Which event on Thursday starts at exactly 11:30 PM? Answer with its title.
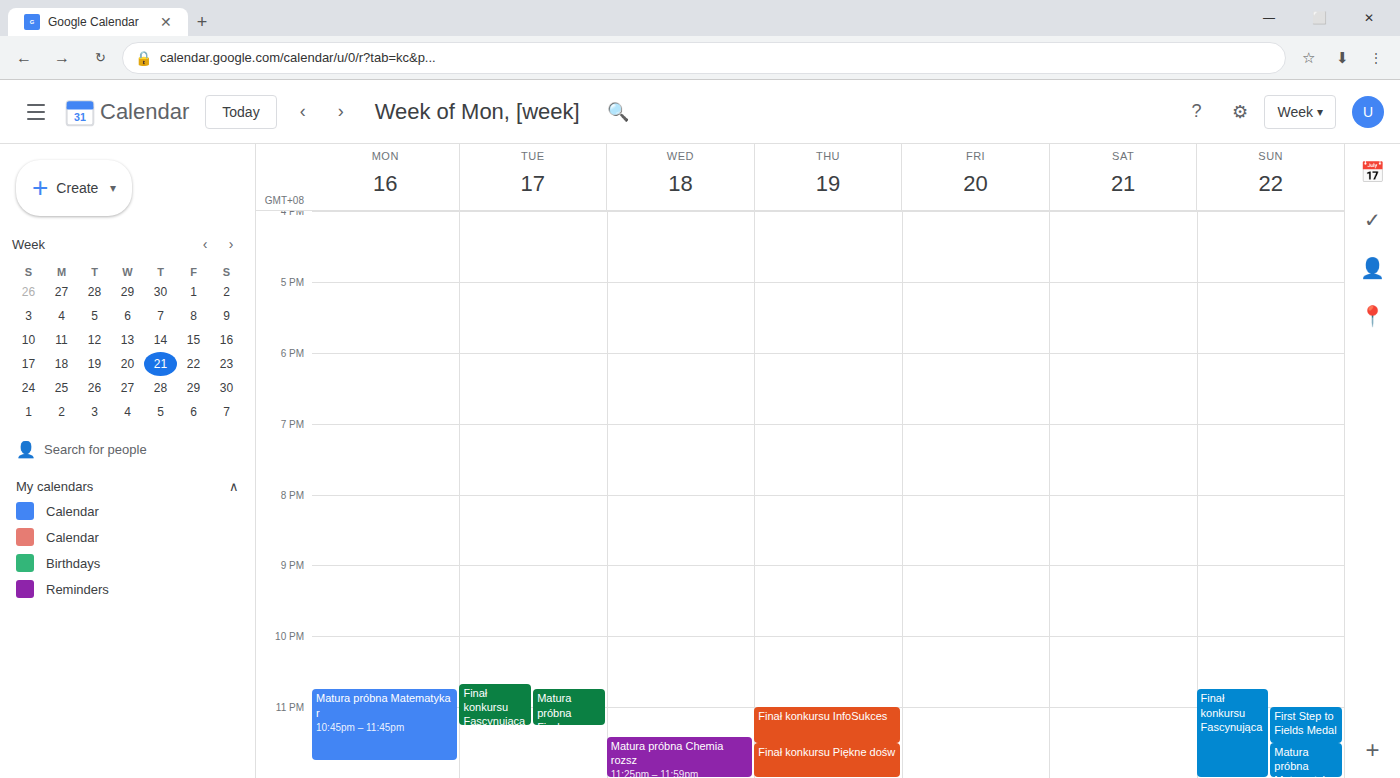
"Finał konkursu Piękne dośw"